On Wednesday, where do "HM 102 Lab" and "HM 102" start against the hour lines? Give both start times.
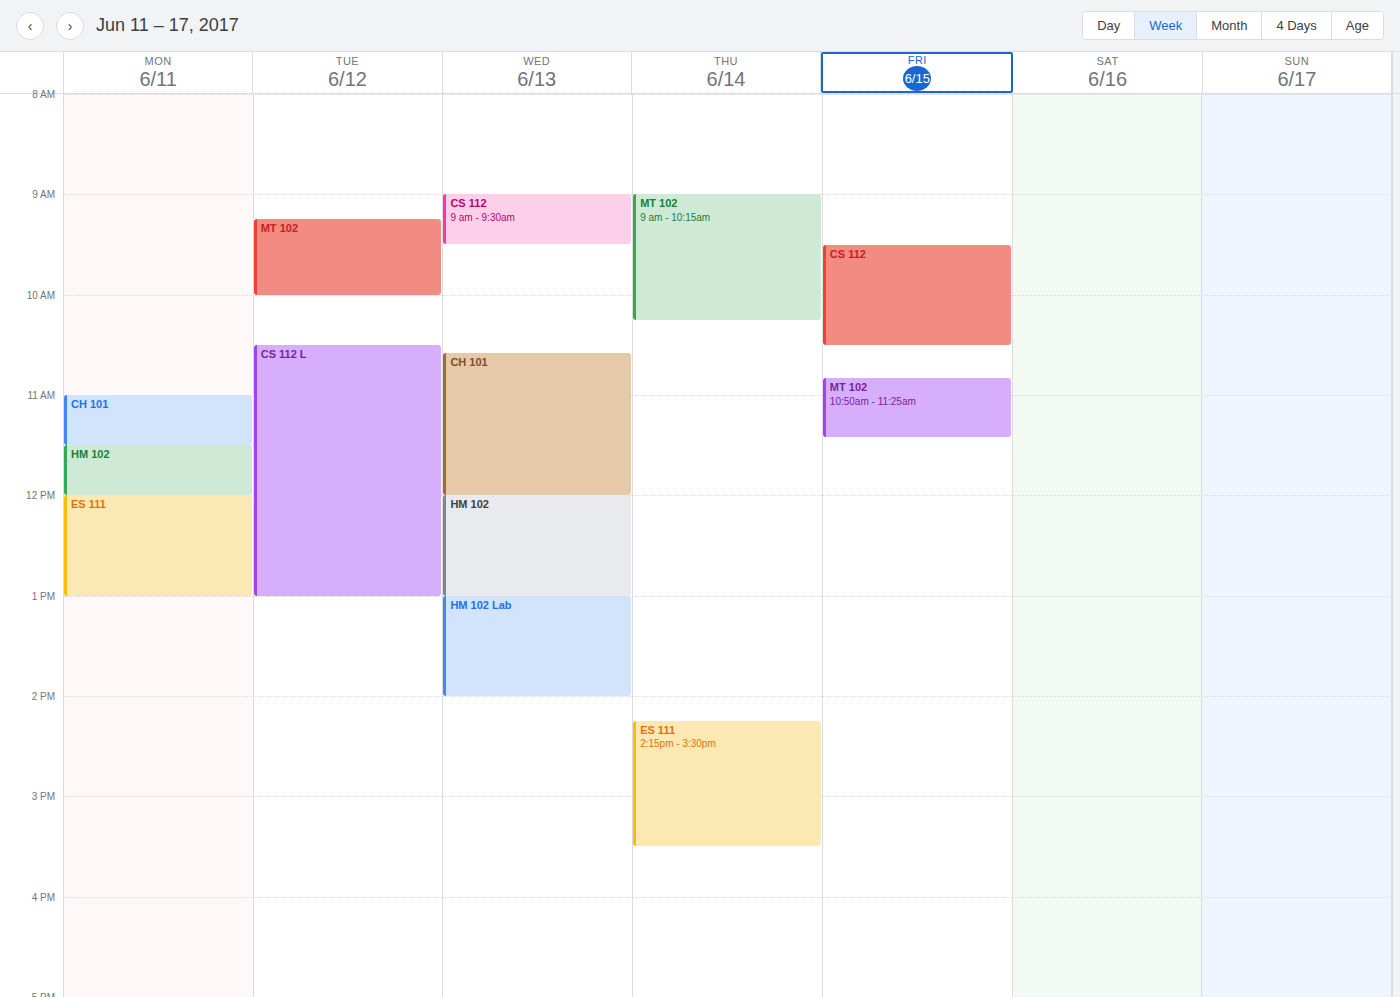
"HM 102 Lab": 1:00 PM, exactly on the 1 PM line. "HM 102": 12:00 PM, exactly on the 12 PM line.